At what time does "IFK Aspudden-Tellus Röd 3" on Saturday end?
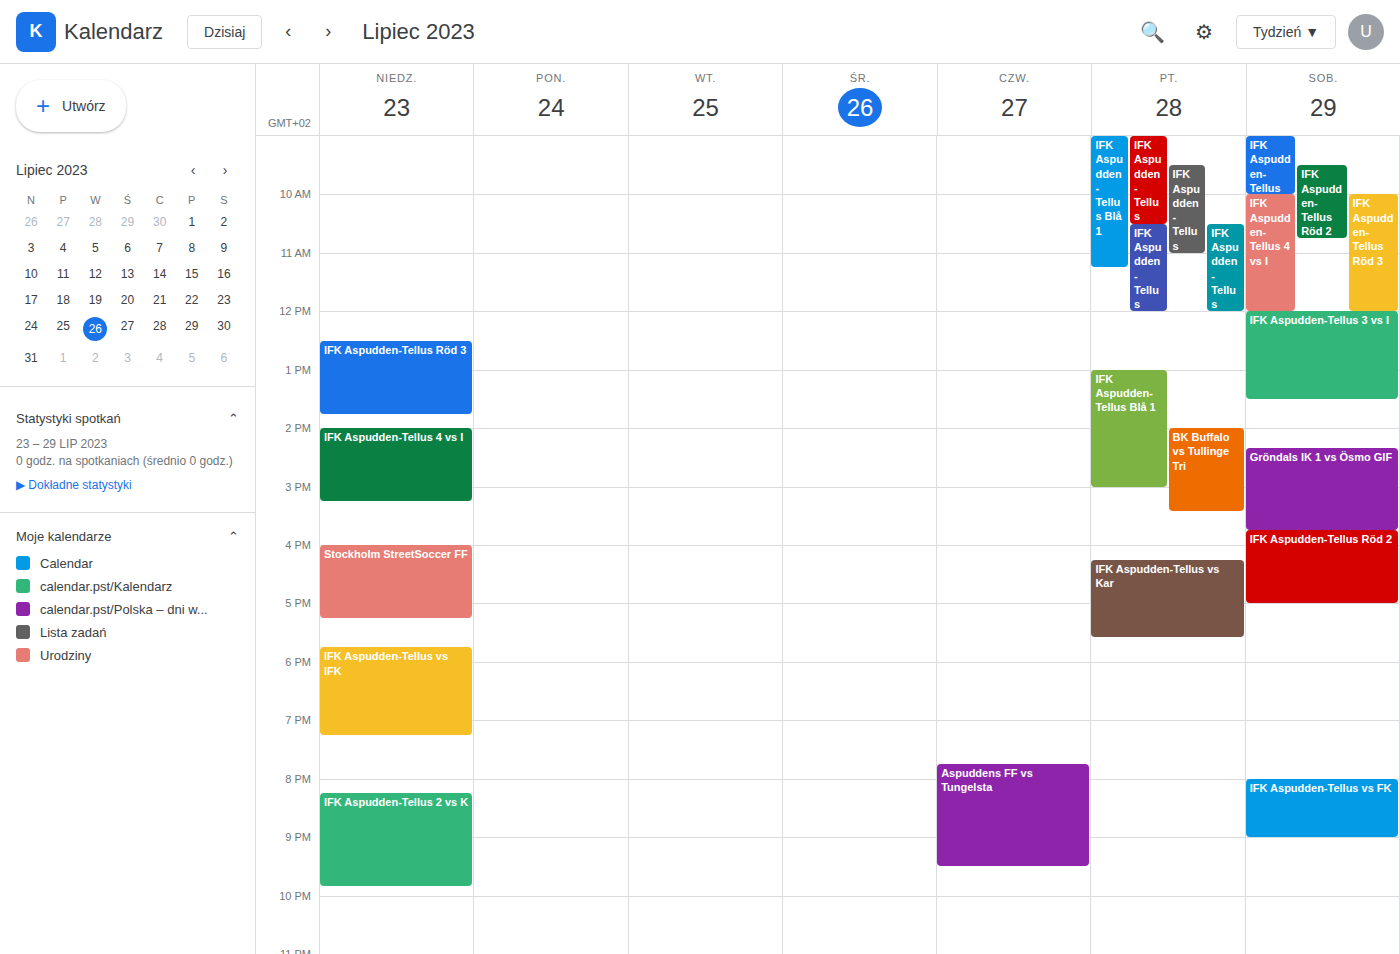
12:00 PM